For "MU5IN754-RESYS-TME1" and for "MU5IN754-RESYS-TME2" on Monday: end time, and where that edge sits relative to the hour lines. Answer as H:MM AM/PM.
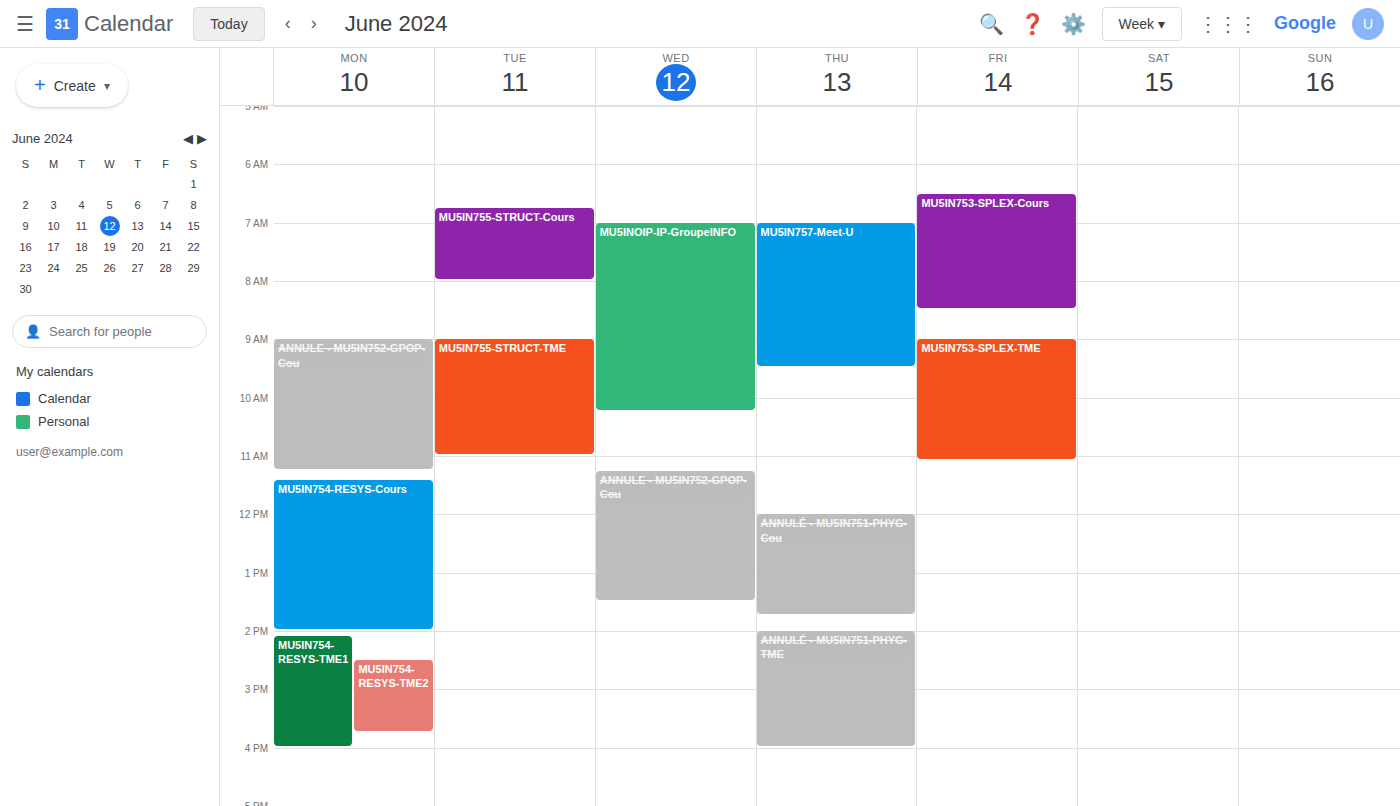
"MU5IN754-RESYS-TME1": 4:00 PM, exactly on the 4 PM line. "MU5IN754-RESYS-TME2": 3:45 PM, neither: three quarters of the way from the 3 PM line to the 4 PM line.